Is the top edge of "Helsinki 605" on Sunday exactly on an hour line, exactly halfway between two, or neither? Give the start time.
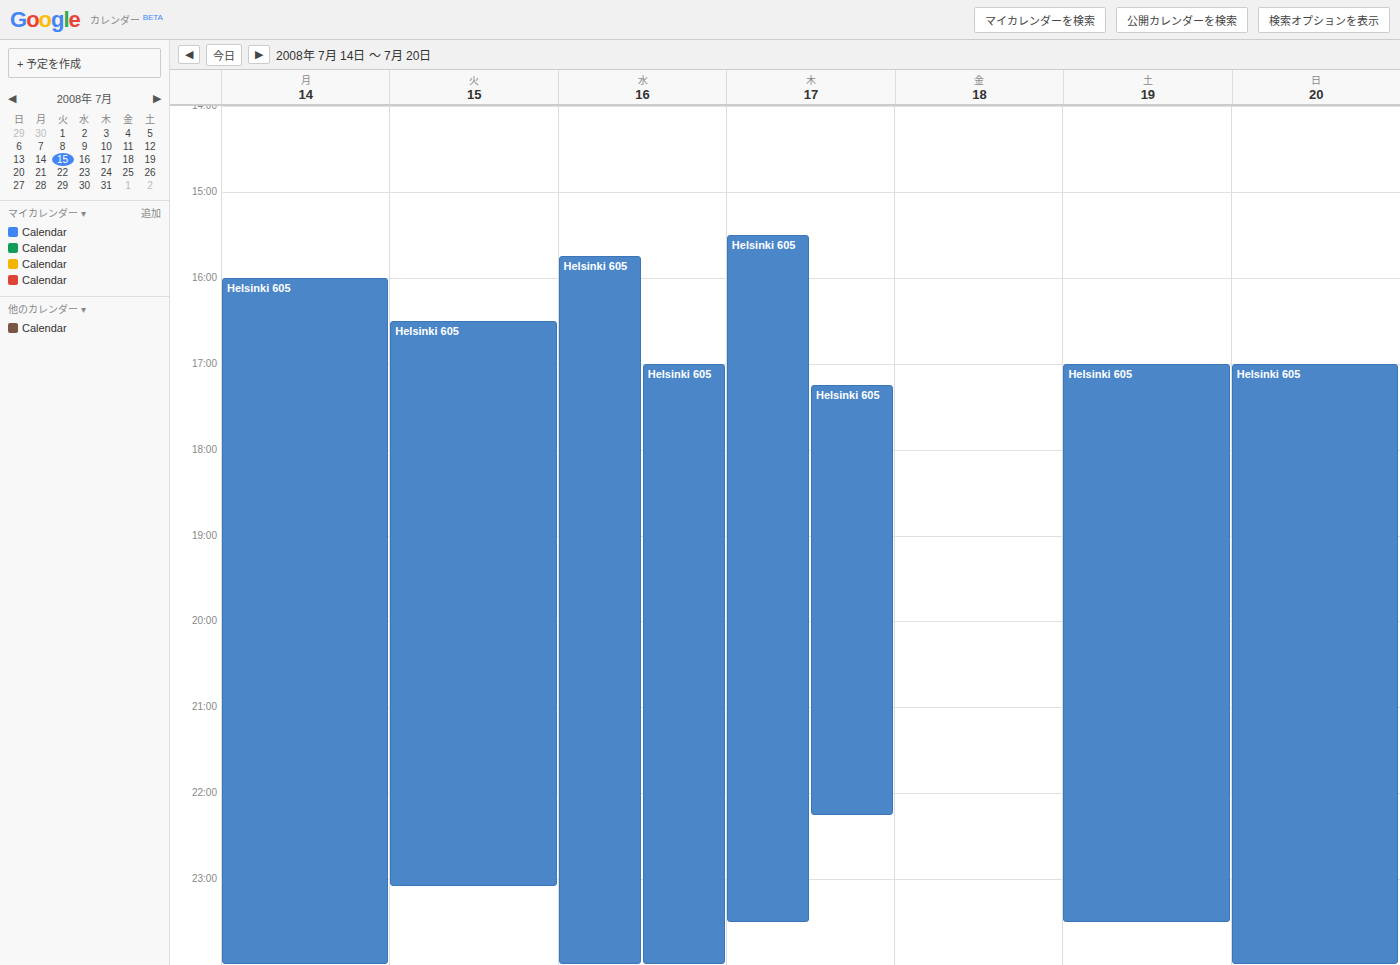
5:00 PM -- exactly on the 5 PM line.